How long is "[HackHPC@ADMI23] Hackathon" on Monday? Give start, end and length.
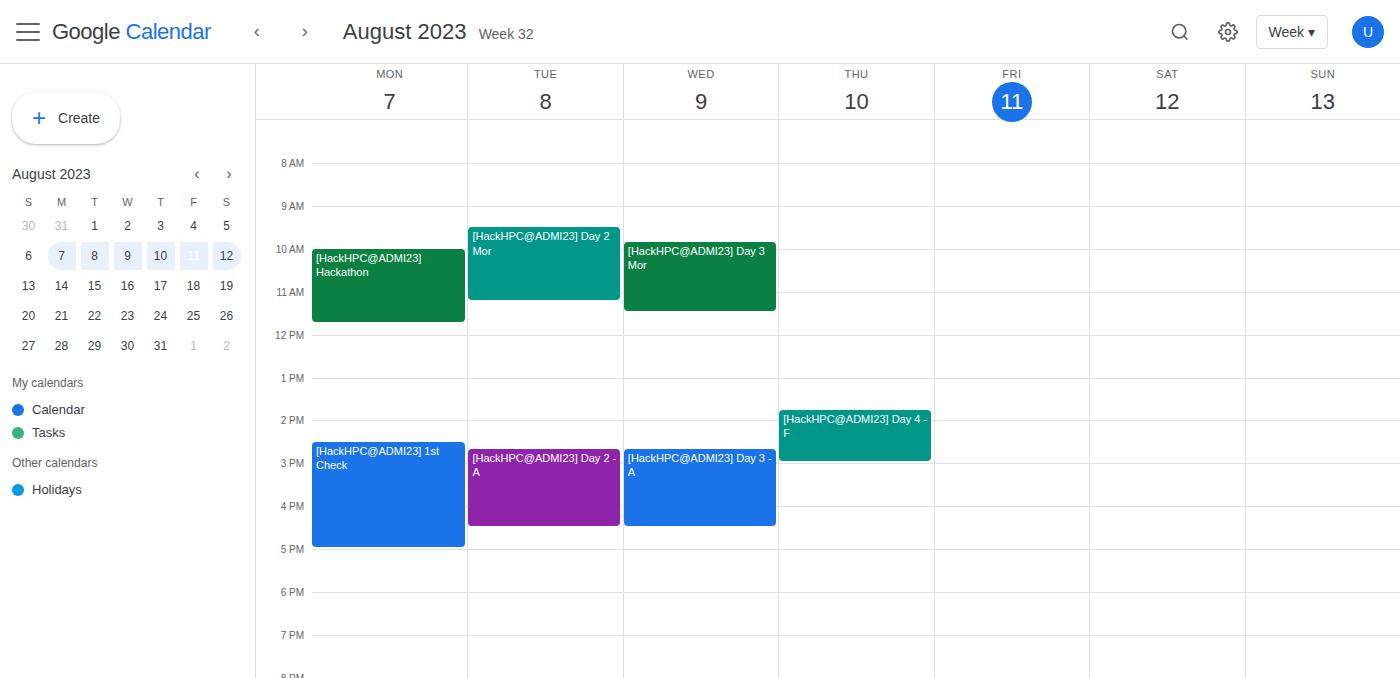
10:00 AM to 11:45 AM, 1 hour 45 minutes